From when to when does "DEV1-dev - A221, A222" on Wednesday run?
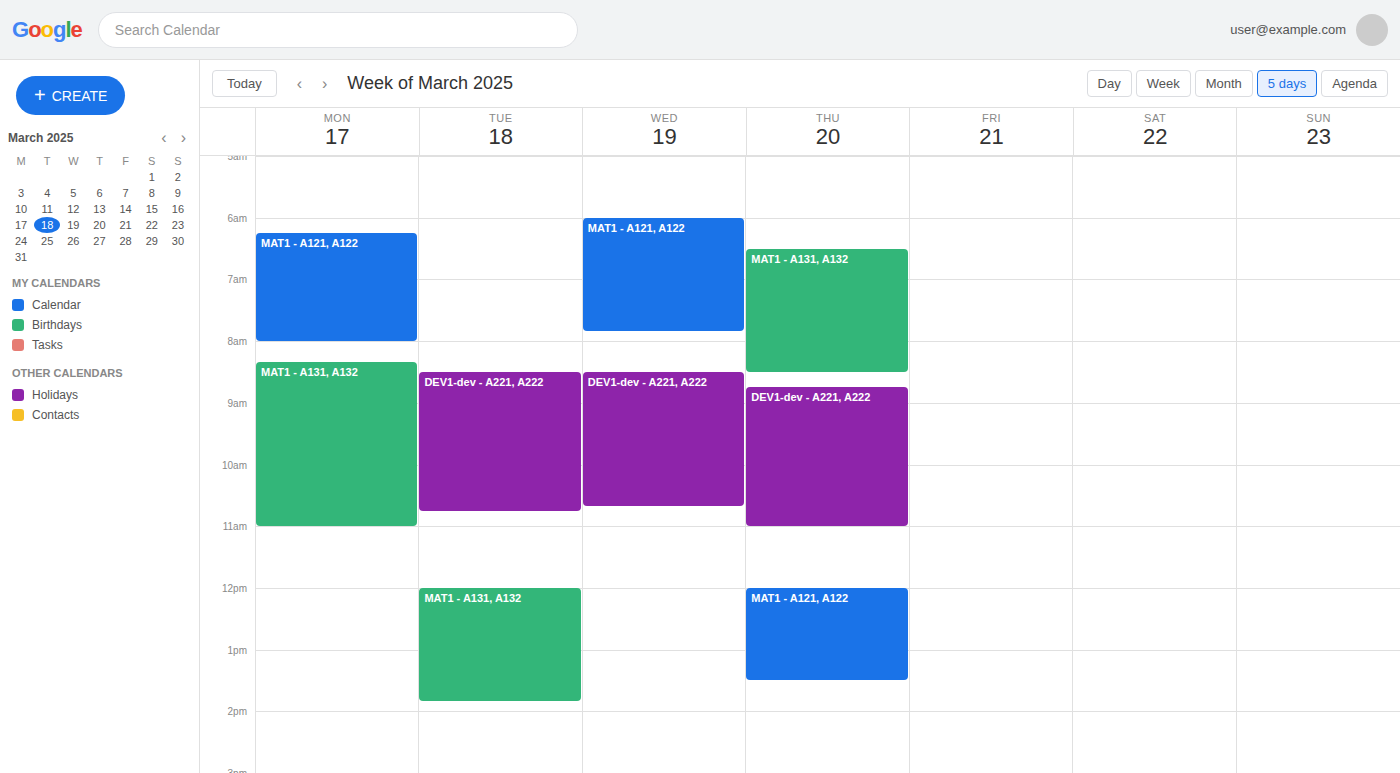
08:30 to 10:40